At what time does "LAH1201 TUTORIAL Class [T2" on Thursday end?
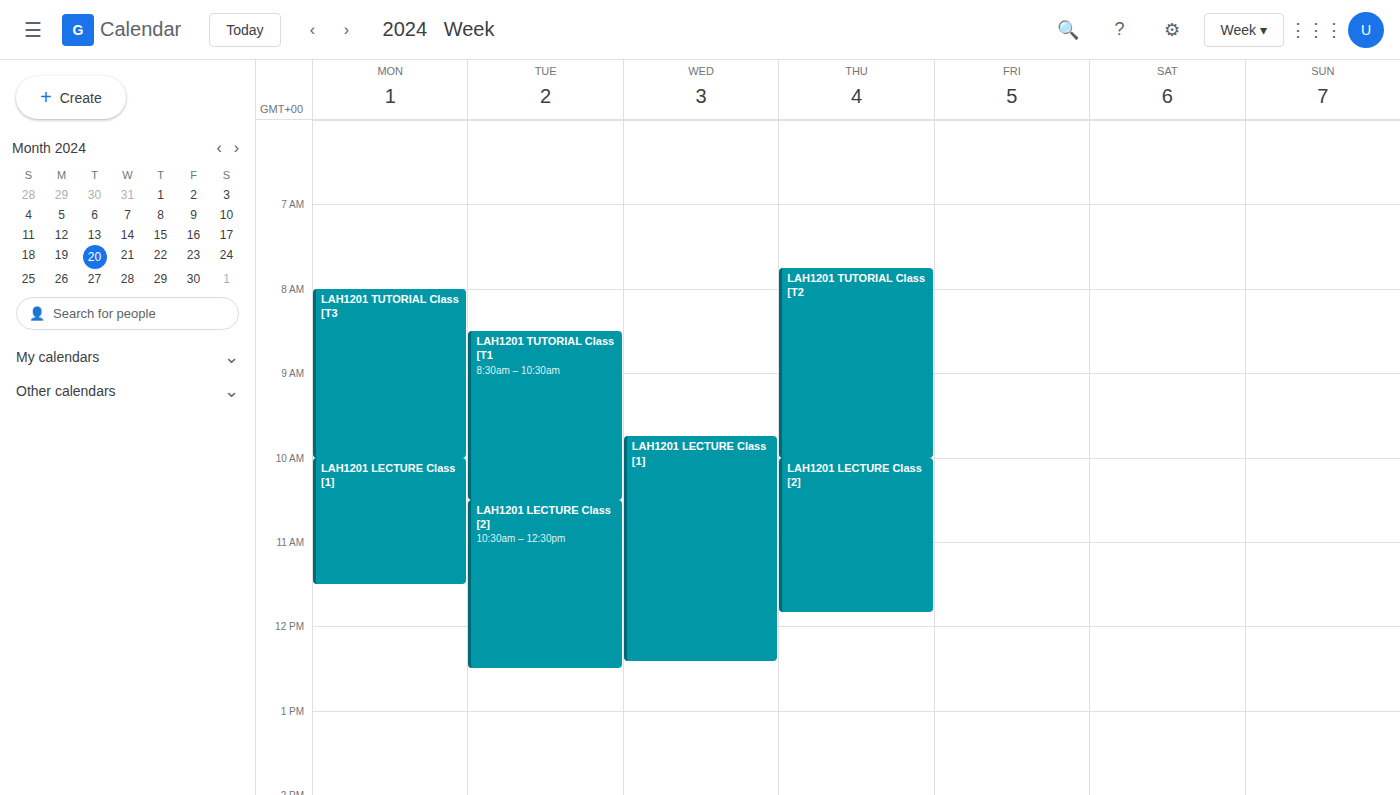
10:00 AM